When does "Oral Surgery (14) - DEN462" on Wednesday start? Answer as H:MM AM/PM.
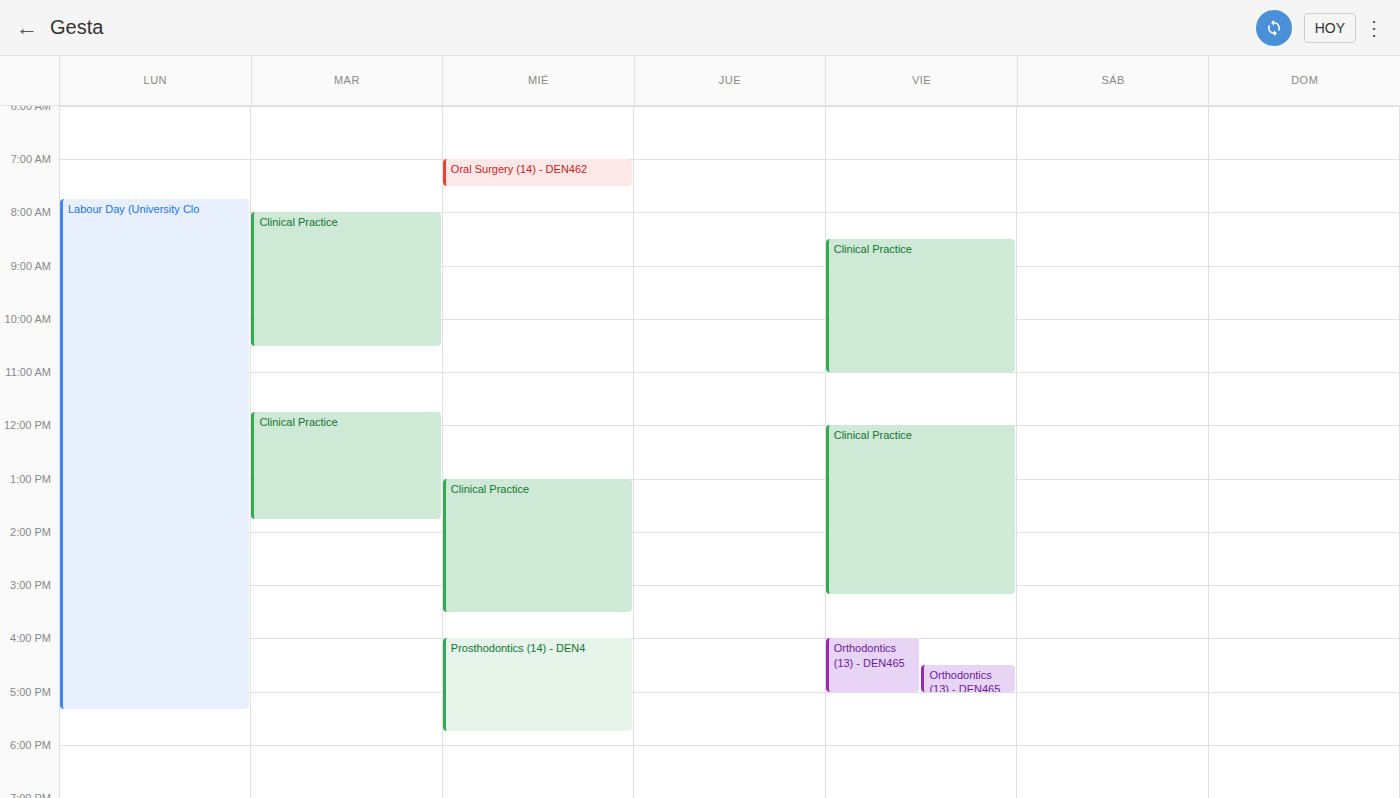
7:00 AM